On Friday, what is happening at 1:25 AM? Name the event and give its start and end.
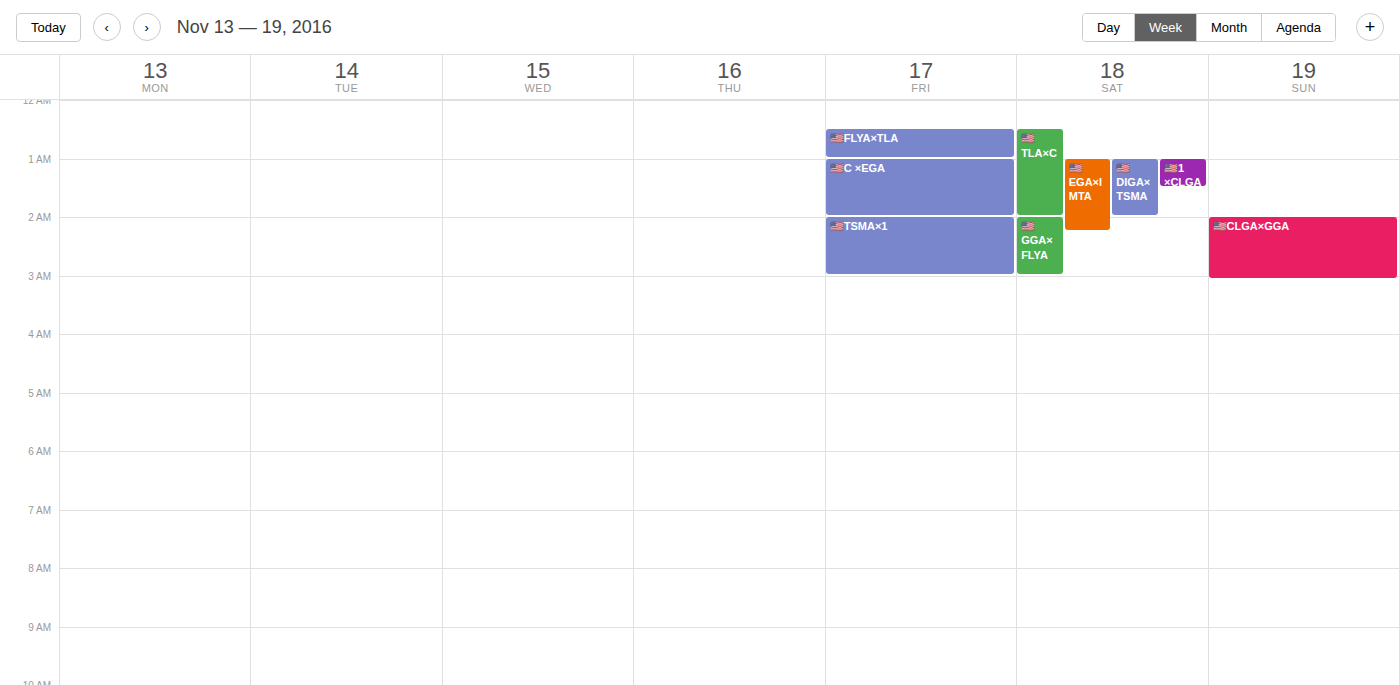
"🇺🇸C ×EGA", 1:00 AM to 2:00 AM